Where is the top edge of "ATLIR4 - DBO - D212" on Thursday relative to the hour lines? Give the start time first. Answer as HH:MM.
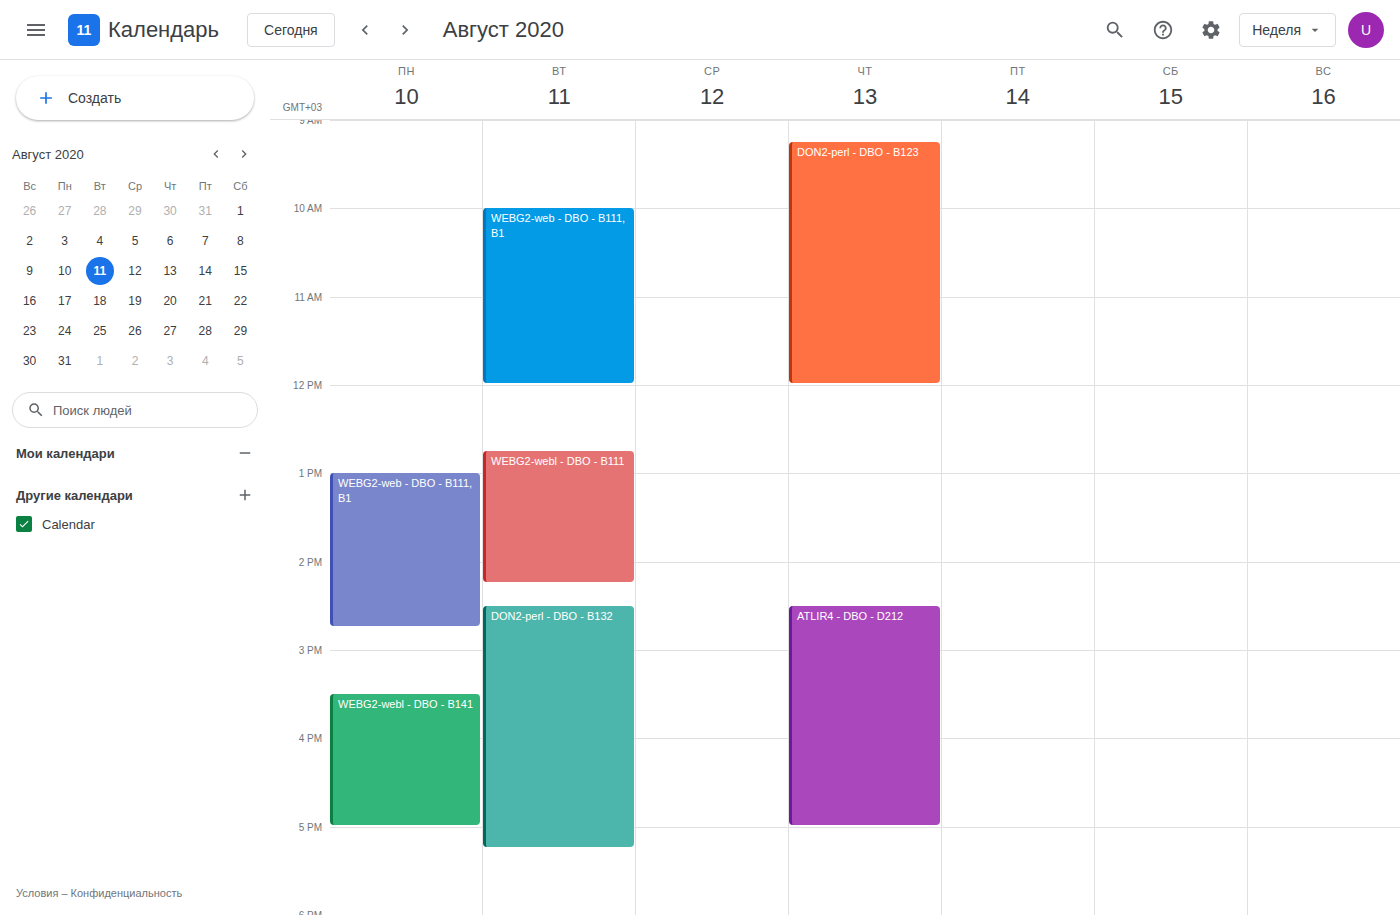
14:30 -- halfway between the 14:00 and 15:00 lines.